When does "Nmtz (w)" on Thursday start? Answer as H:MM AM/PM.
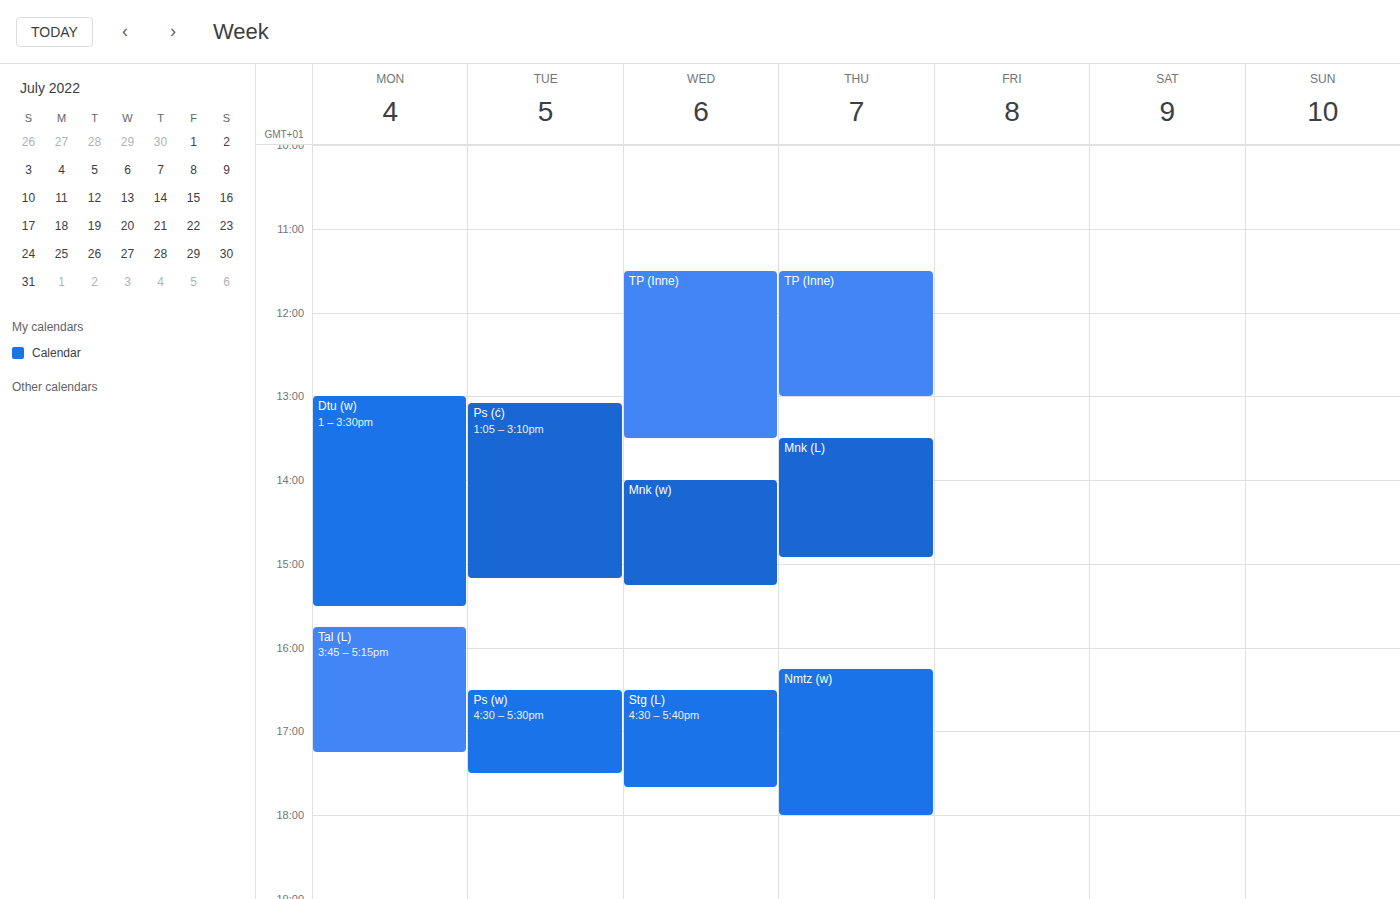
4:15 PM